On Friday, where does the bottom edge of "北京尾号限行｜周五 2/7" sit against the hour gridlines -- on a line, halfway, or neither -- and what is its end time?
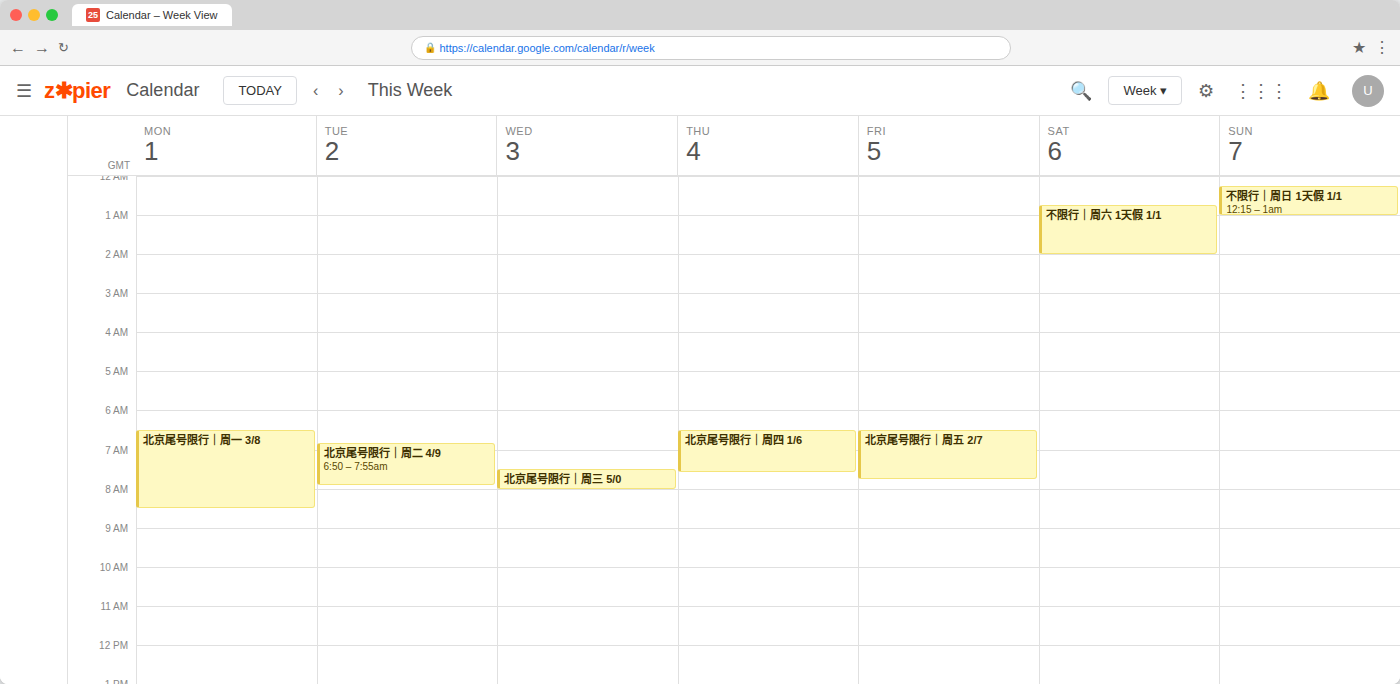
07:45 -- neither: three quarters of the way from the 07:00 line to the 08:00 line.